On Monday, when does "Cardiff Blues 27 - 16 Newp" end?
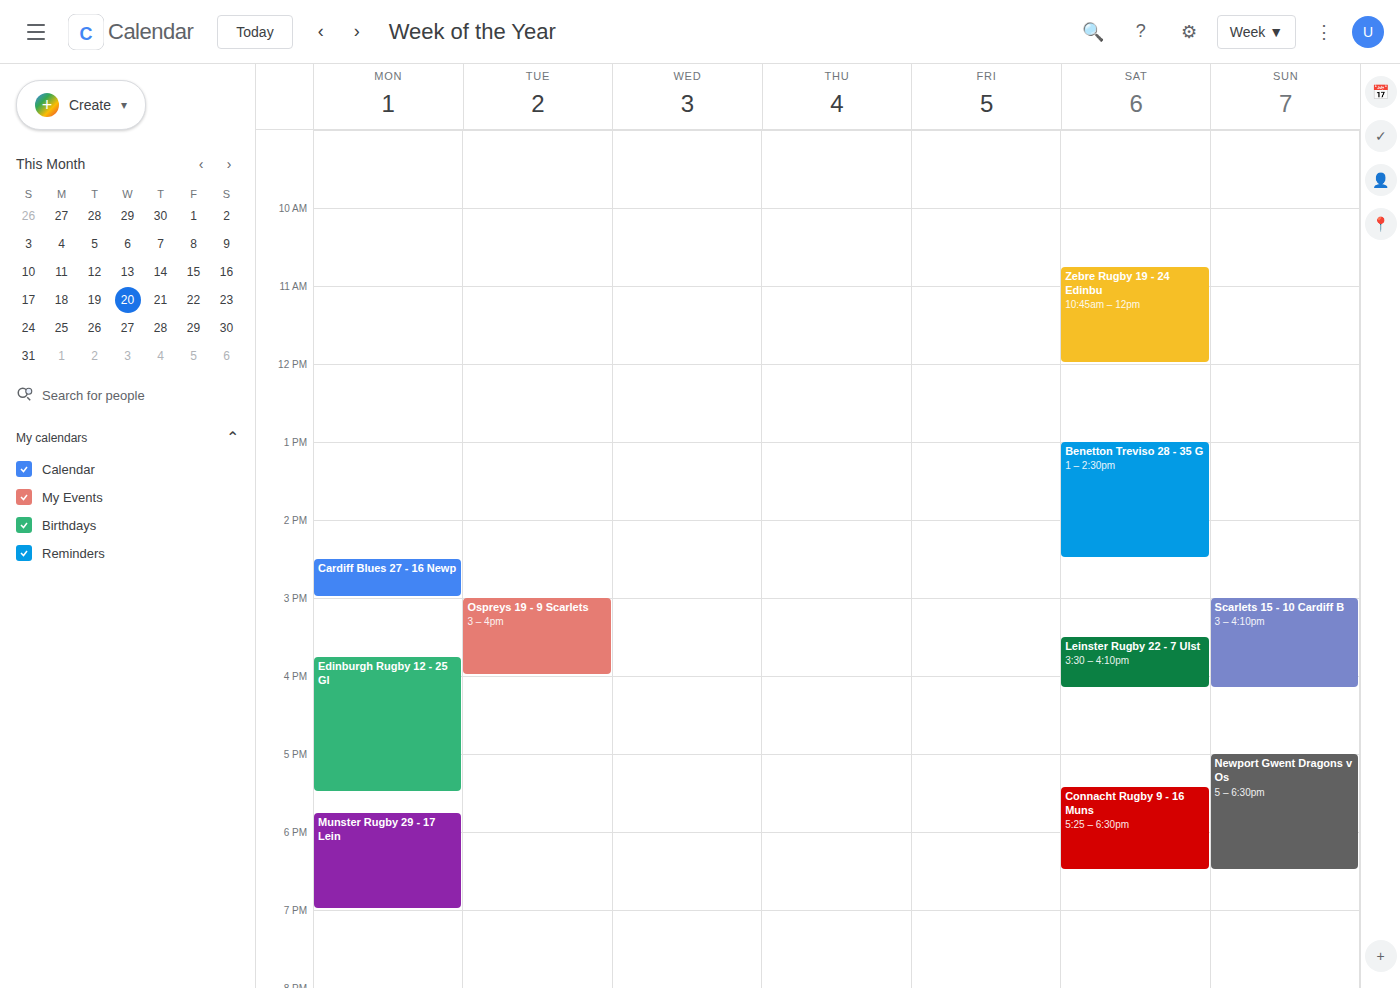
3:00 PM